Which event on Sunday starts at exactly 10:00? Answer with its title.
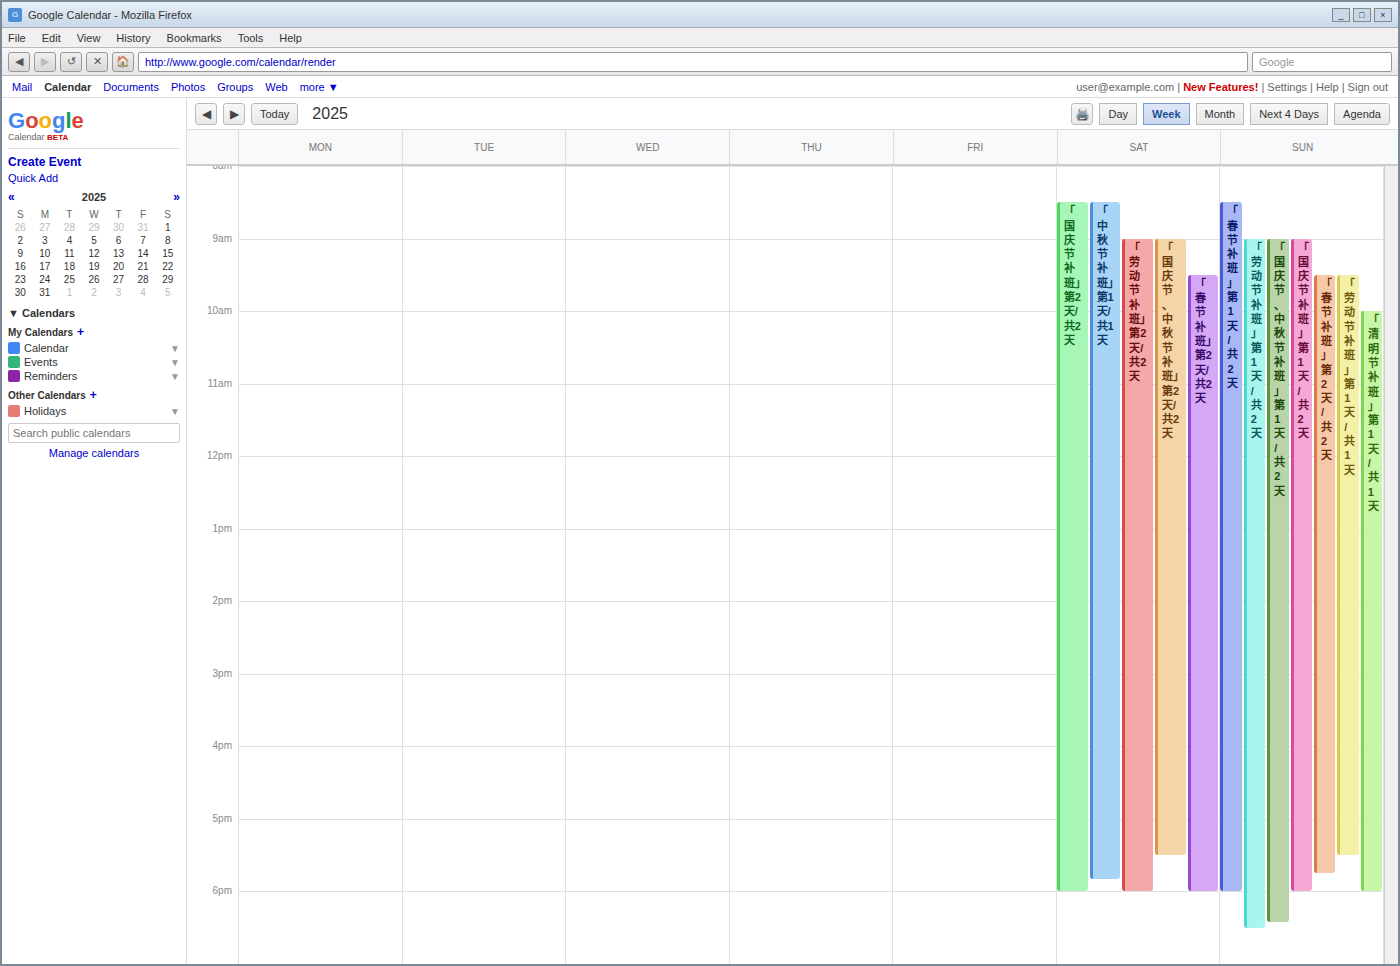
"「清明节 补班」 第1天/共1天"